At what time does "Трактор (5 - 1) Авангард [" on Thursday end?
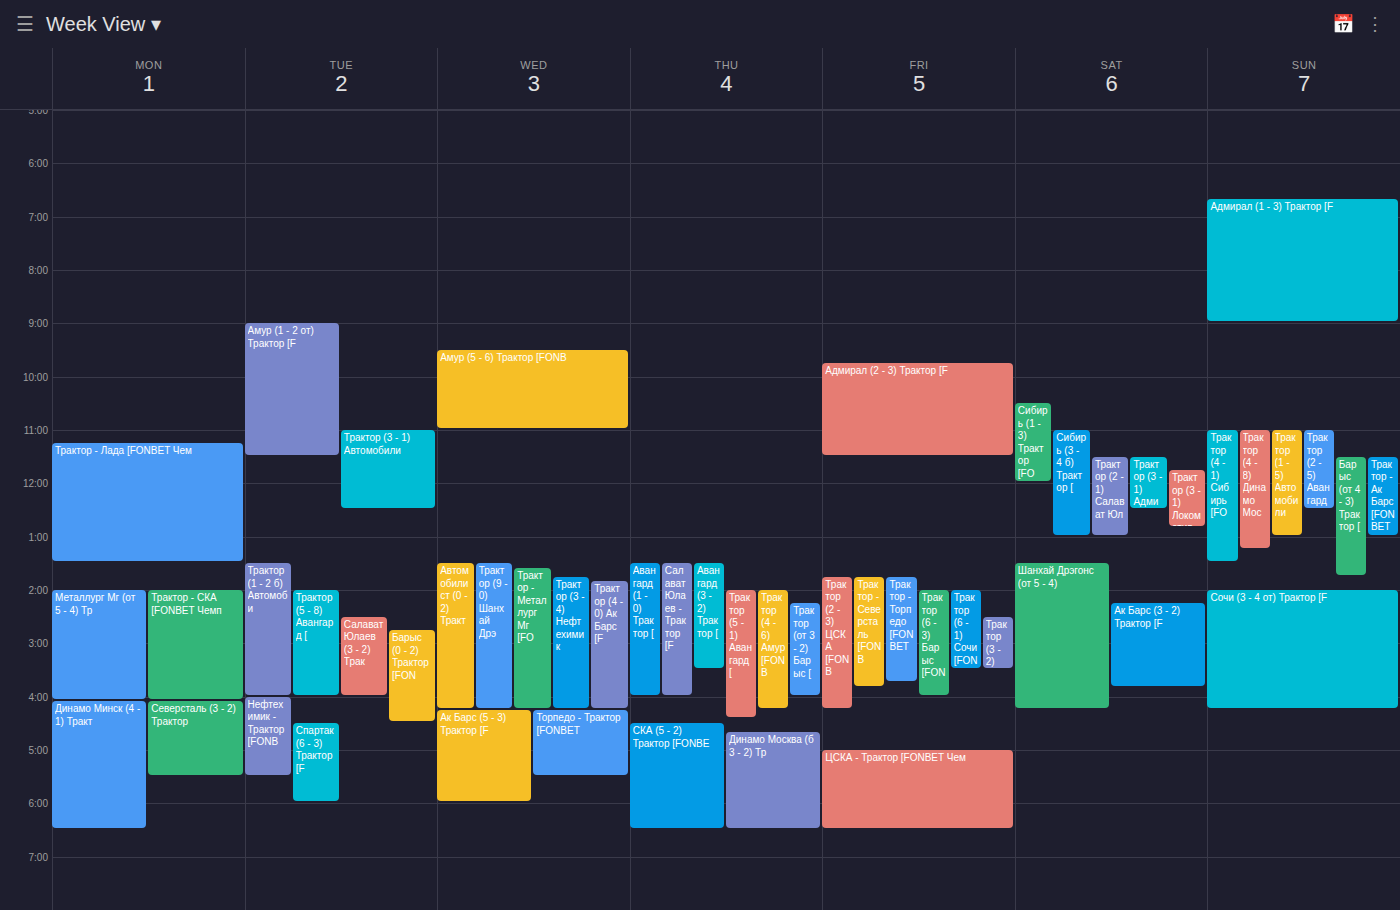
4:25 PM